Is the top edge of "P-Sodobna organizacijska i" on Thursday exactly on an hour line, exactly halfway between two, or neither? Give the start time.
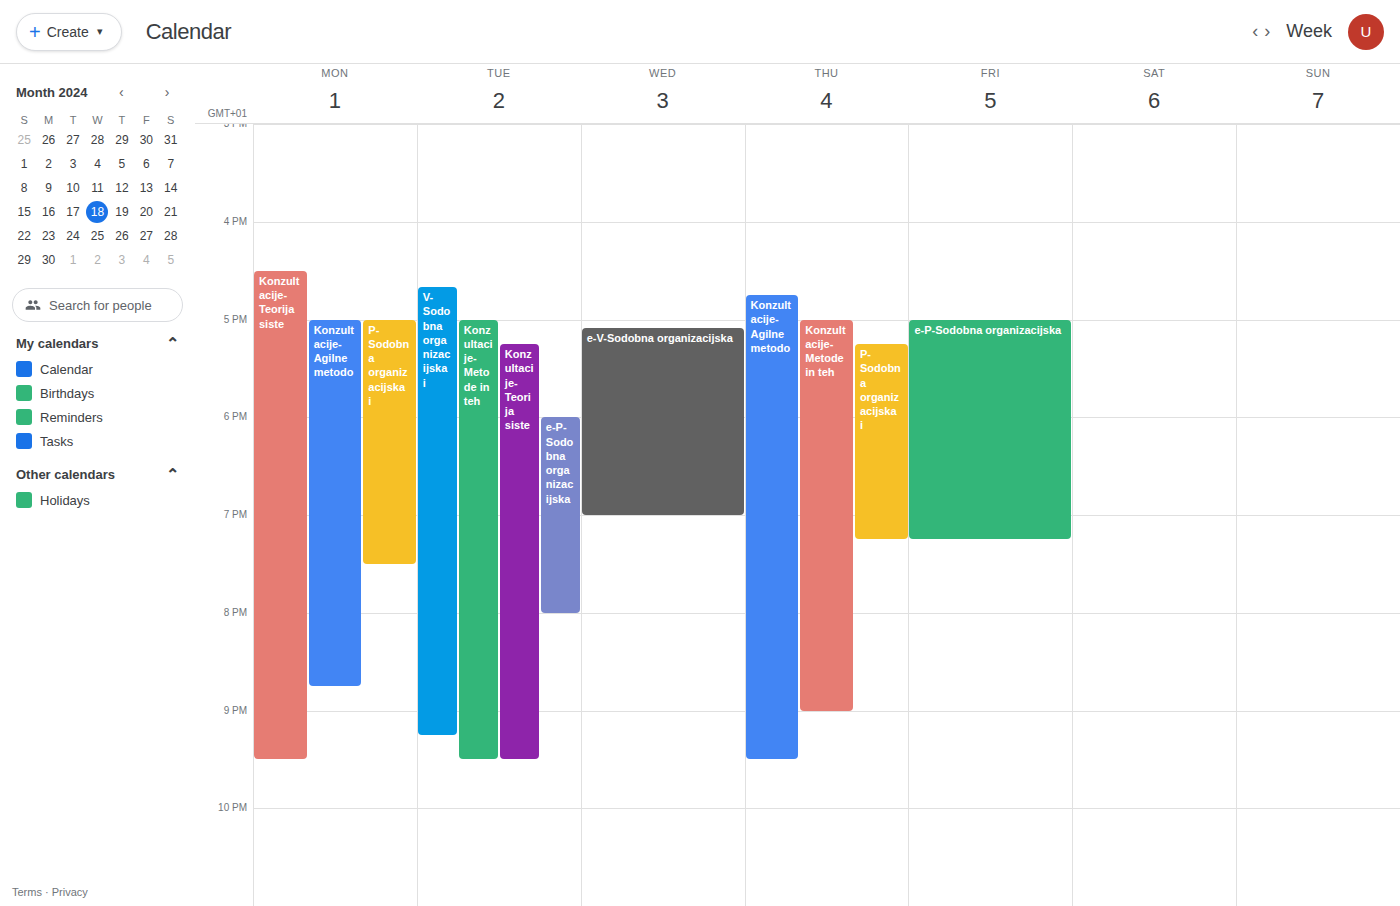
5:15 PM -- neither: a quarter of the way from the 5 PM line to the 6 PM line.